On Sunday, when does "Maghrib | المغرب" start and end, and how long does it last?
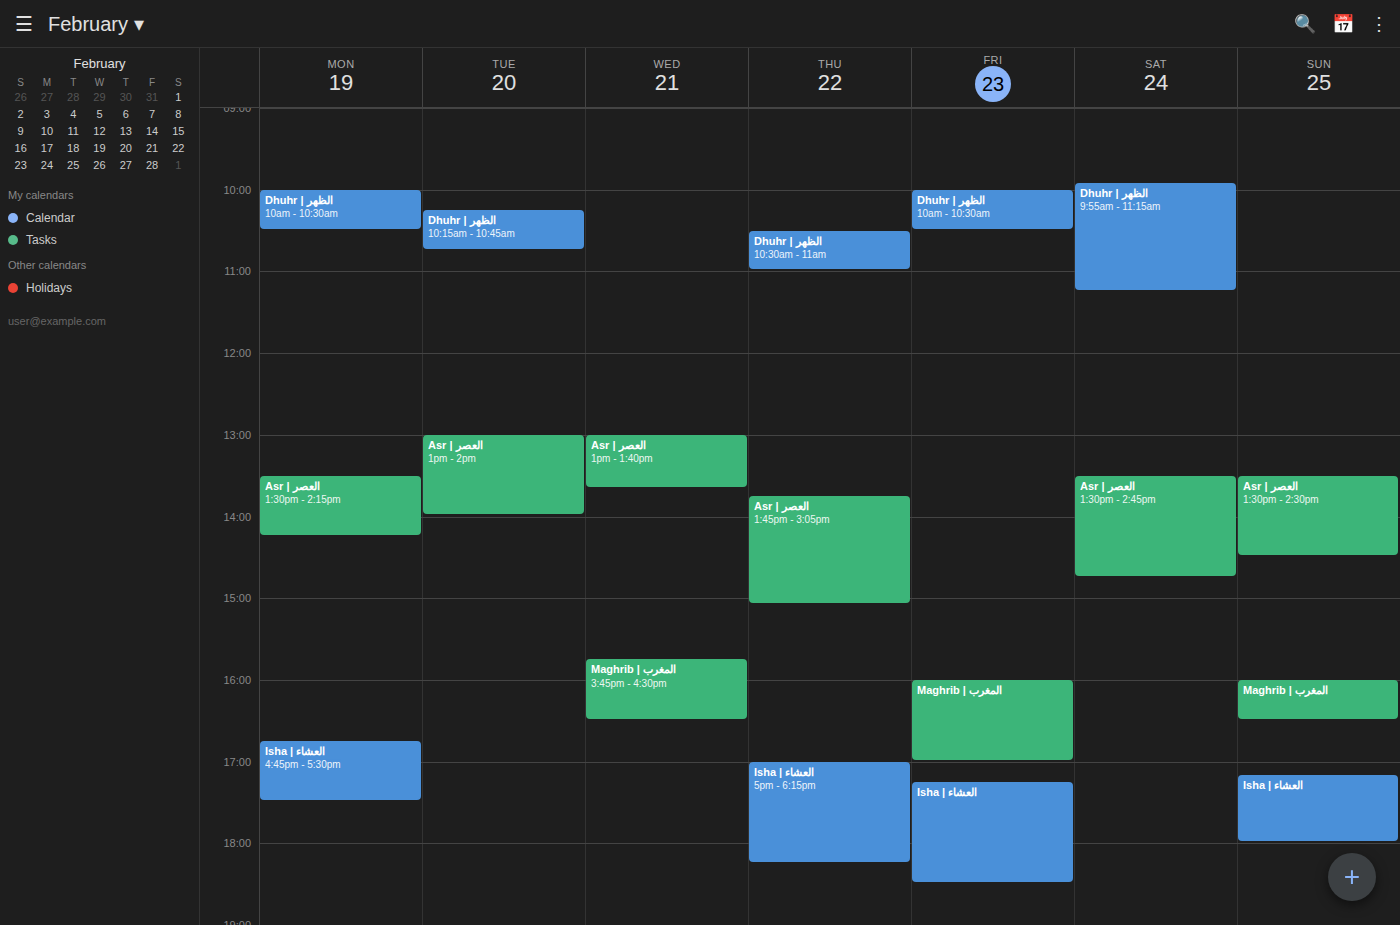
4:00 PM to 4:30 PM, 30 minutes